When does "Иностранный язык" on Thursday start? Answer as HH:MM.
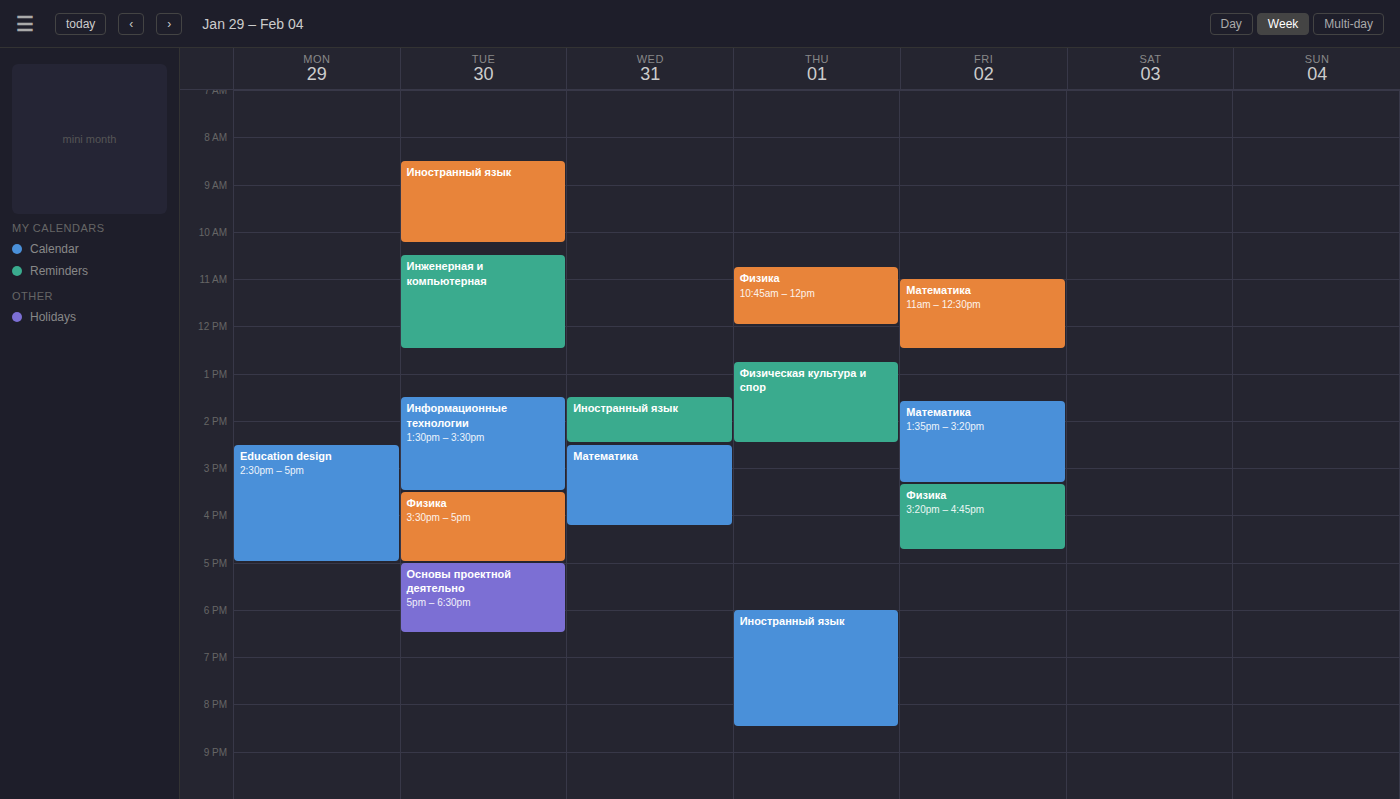
18:00